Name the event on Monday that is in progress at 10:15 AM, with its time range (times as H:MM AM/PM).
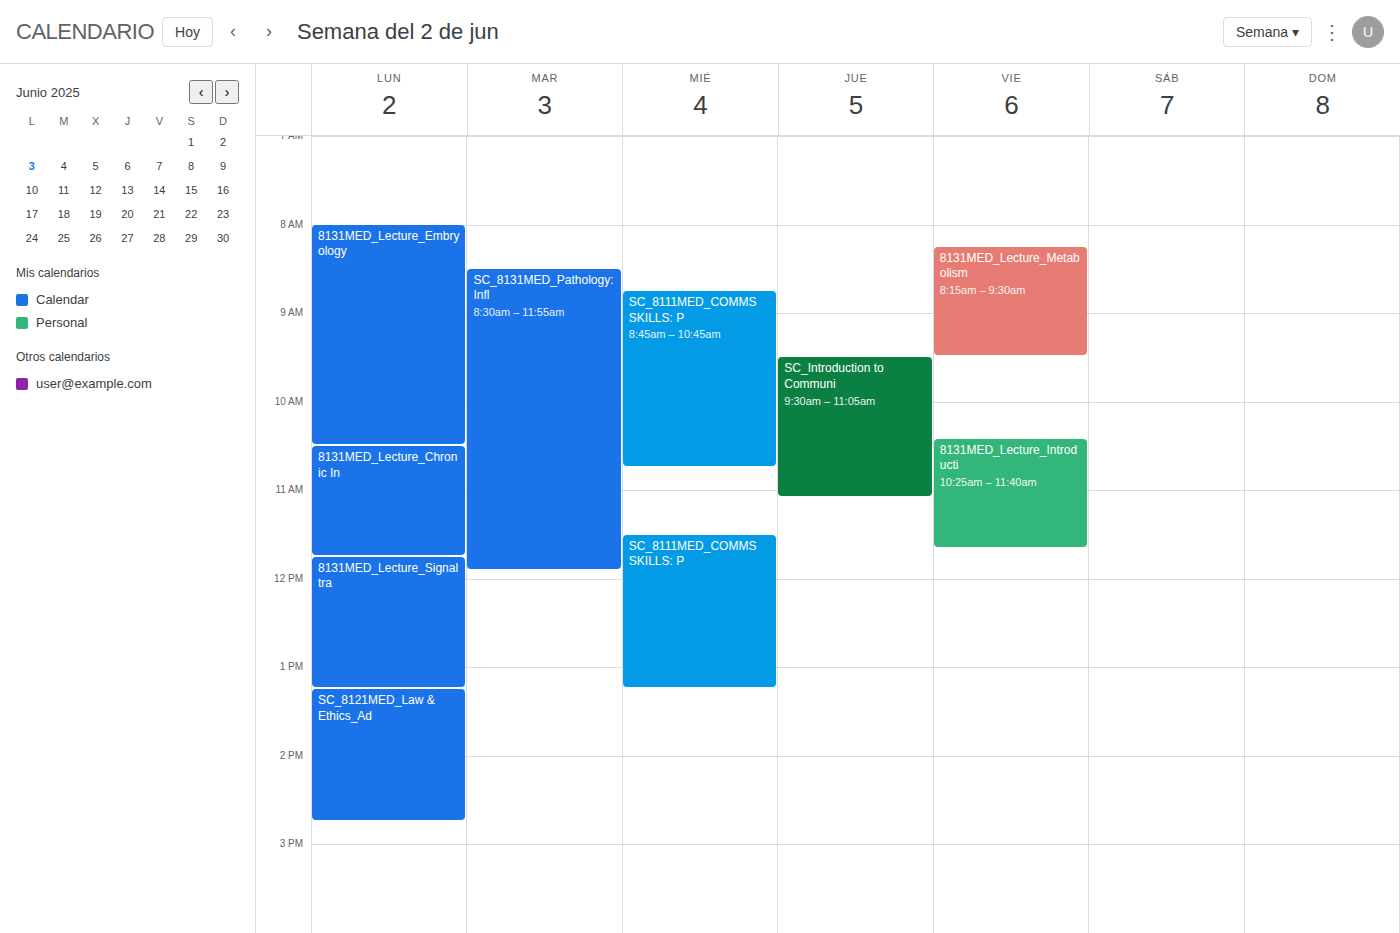
"8131MED_Lecture_Embryology", 8:00 AM to 10:30 AM